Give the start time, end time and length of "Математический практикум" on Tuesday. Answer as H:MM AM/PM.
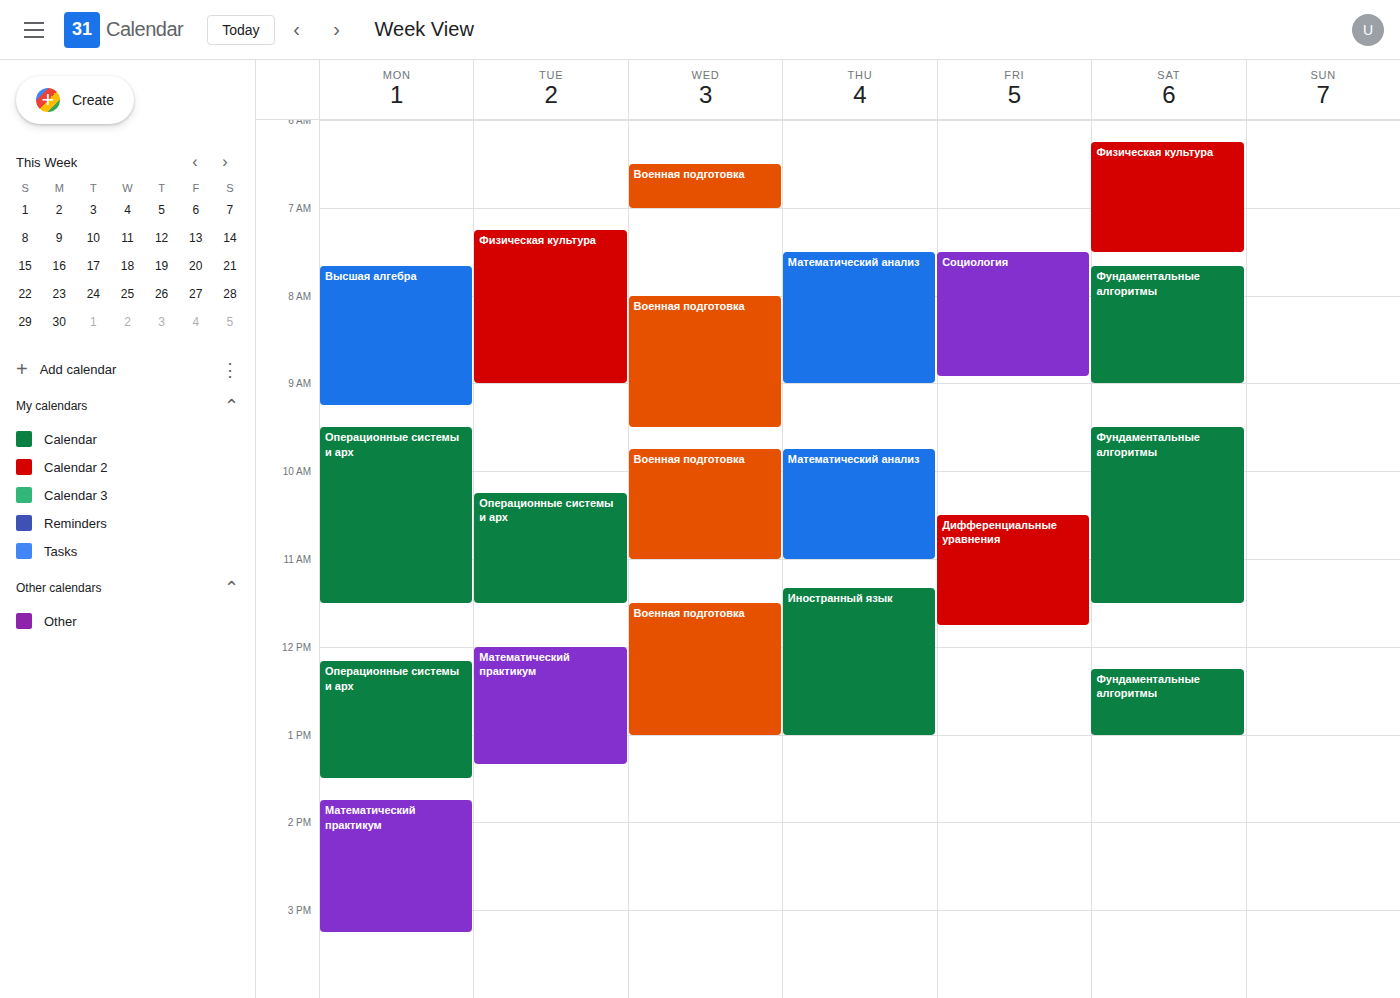
12:00 PM to 1:20 PM, 1 hour 20 minutes